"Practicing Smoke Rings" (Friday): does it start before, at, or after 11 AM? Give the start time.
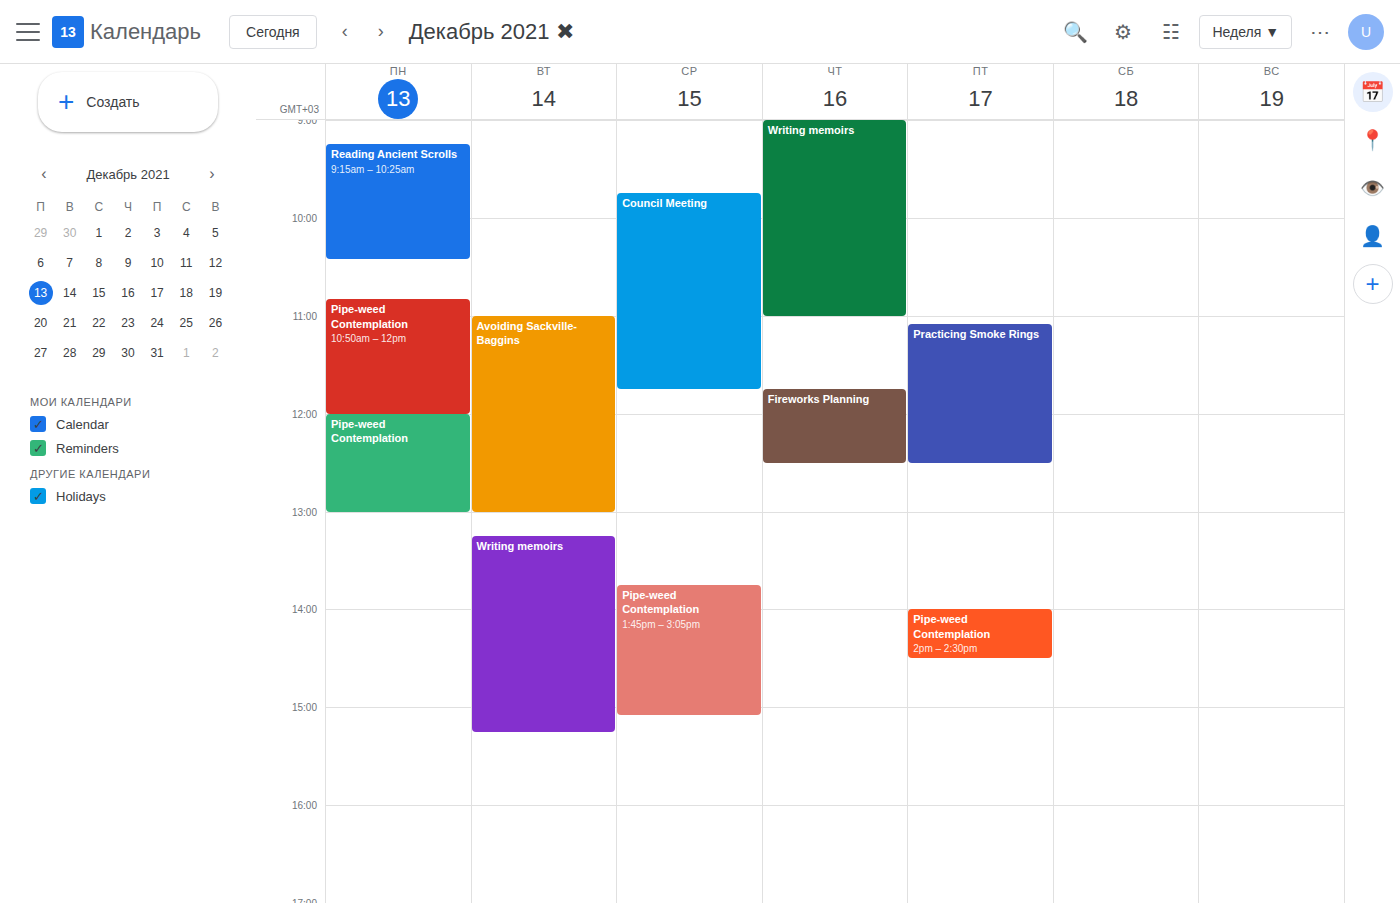
11:05 AM -- after 11 AM, 5 minutes below the 11 AM line.